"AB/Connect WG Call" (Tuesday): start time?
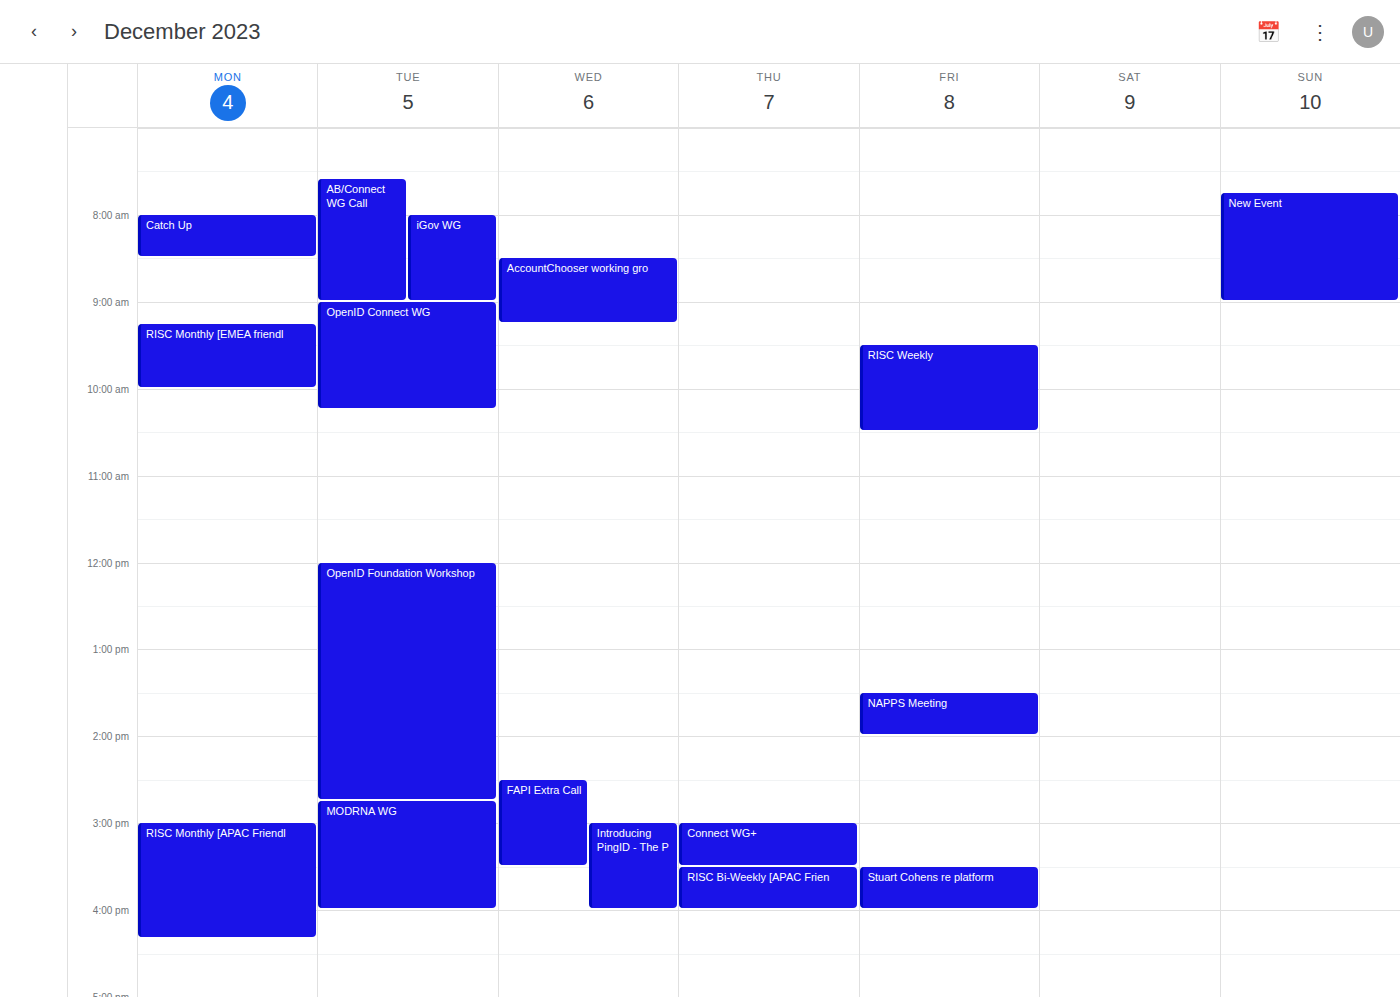
07:35